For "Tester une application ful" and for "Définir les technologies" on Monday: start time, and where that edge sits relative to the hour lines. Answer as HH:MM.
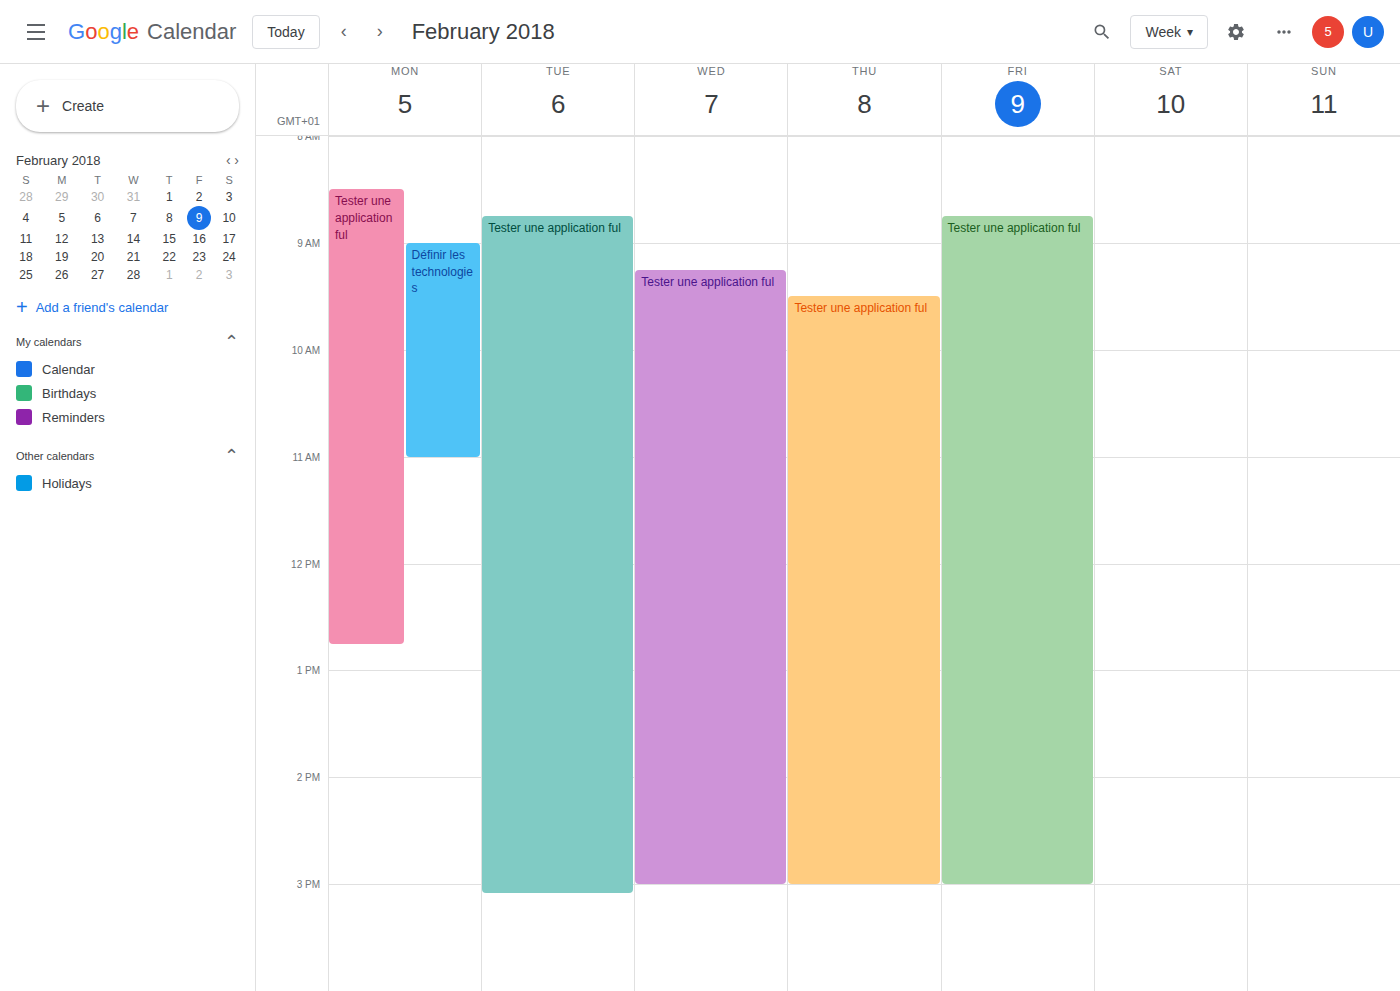
"Tester une application ful": 08:30, halfway between the 08:00 and 09:00 lines. "Définir les technologies": 09:00, exactly on the 09:00 line.